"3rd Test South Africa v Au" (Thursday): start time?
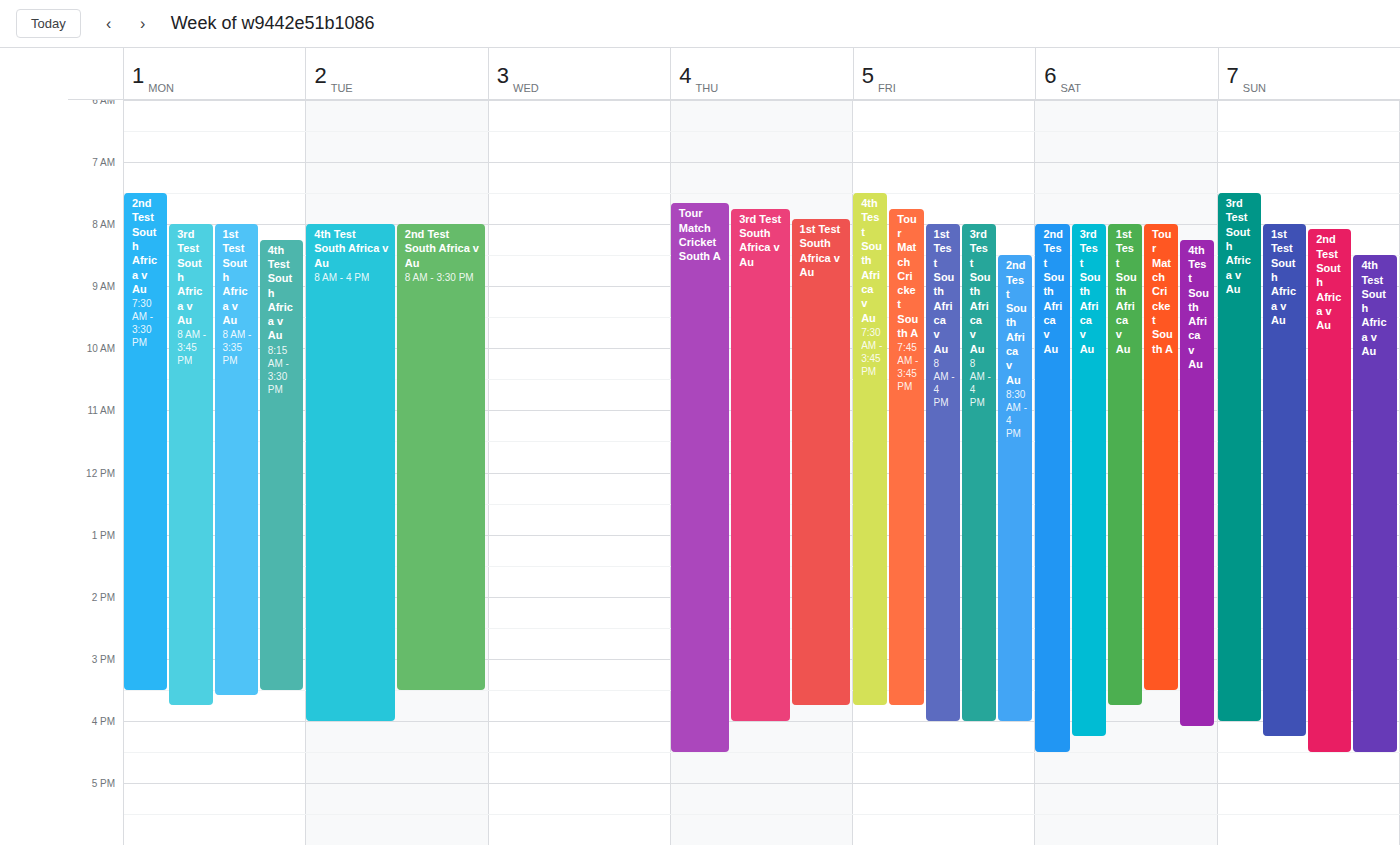
7:45 AM